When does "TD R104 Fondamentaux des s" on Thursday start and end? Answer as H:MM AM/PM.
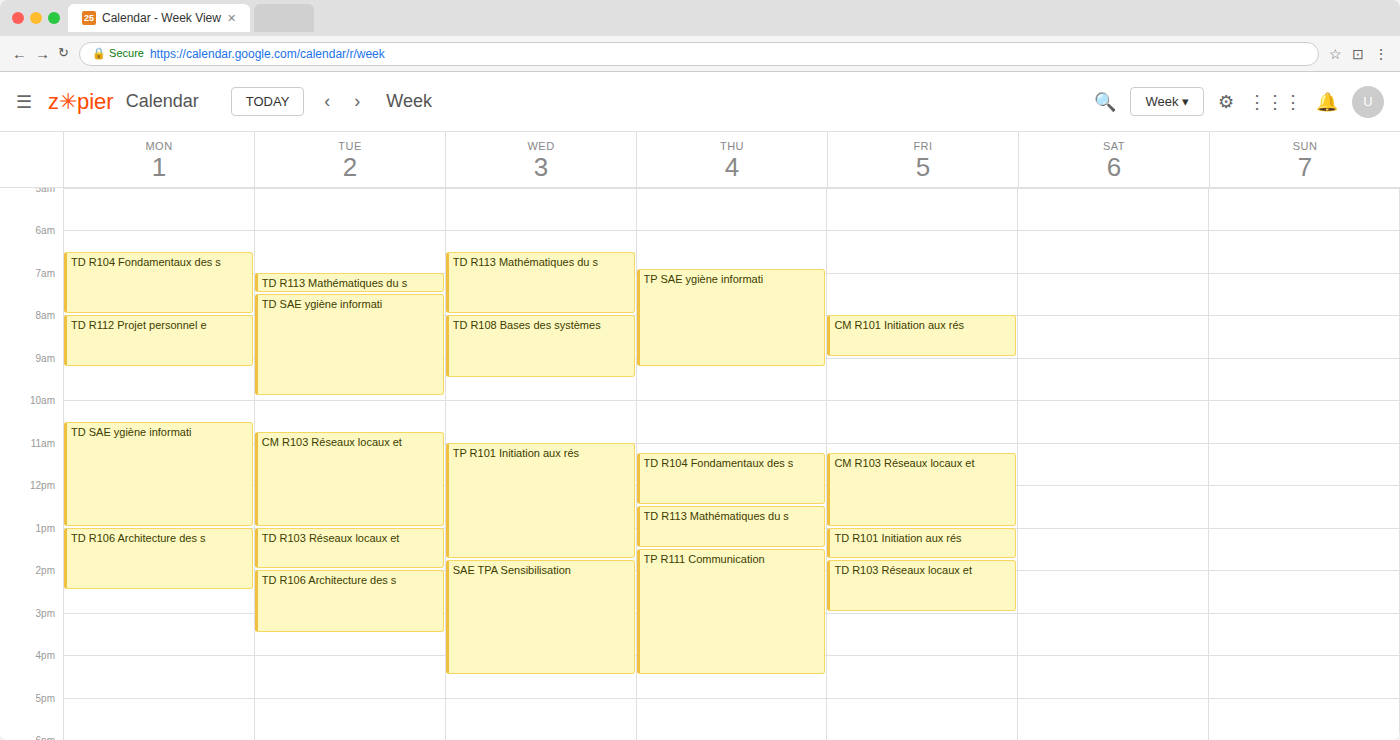
11:15 AM to 12:30 PM